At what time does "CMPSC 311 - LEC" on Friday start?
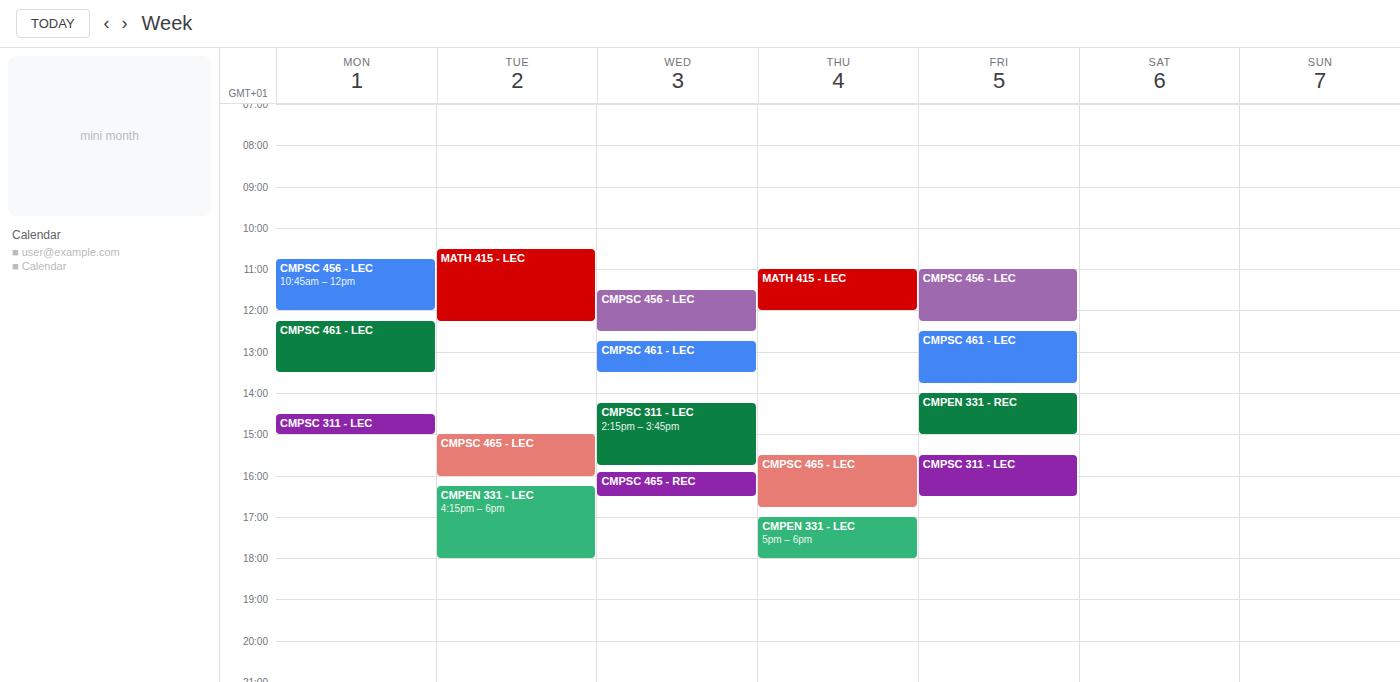
3:30 PM